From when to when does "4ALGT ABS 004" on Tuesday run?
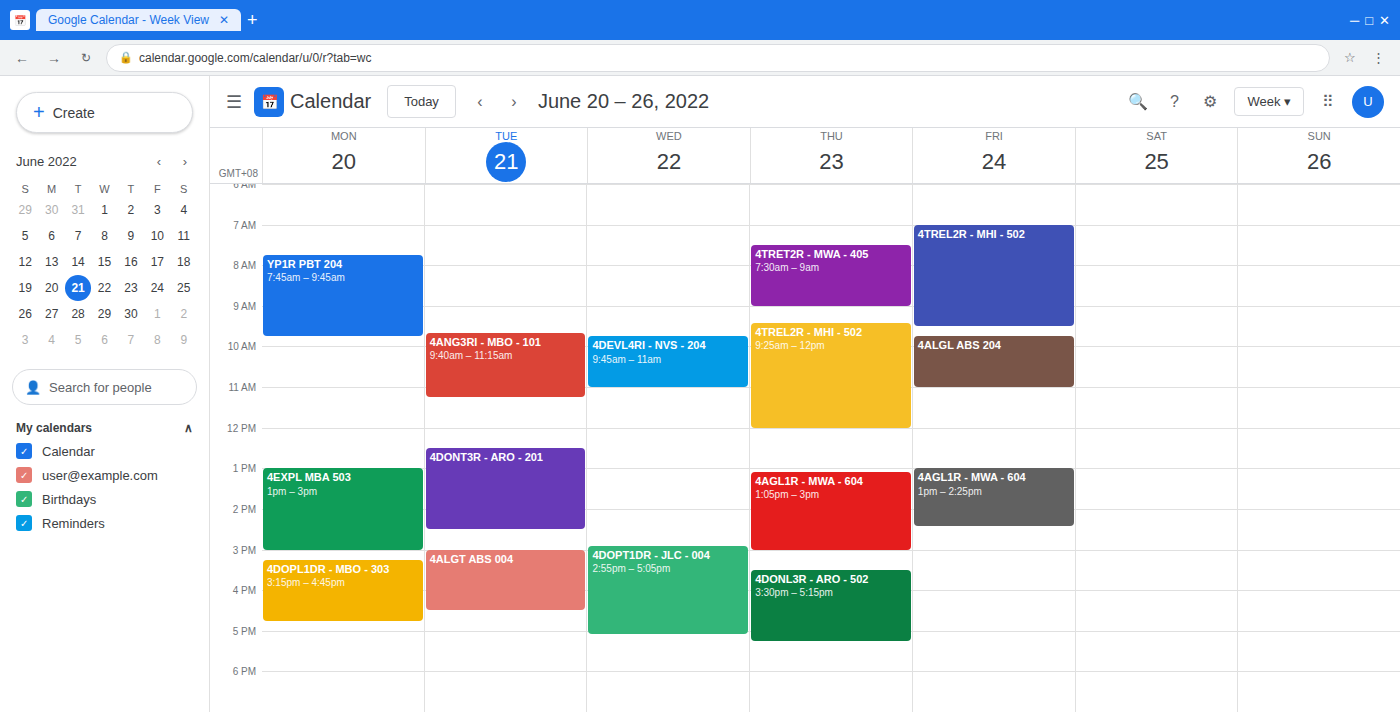
3:00 PM to 4:30 PM